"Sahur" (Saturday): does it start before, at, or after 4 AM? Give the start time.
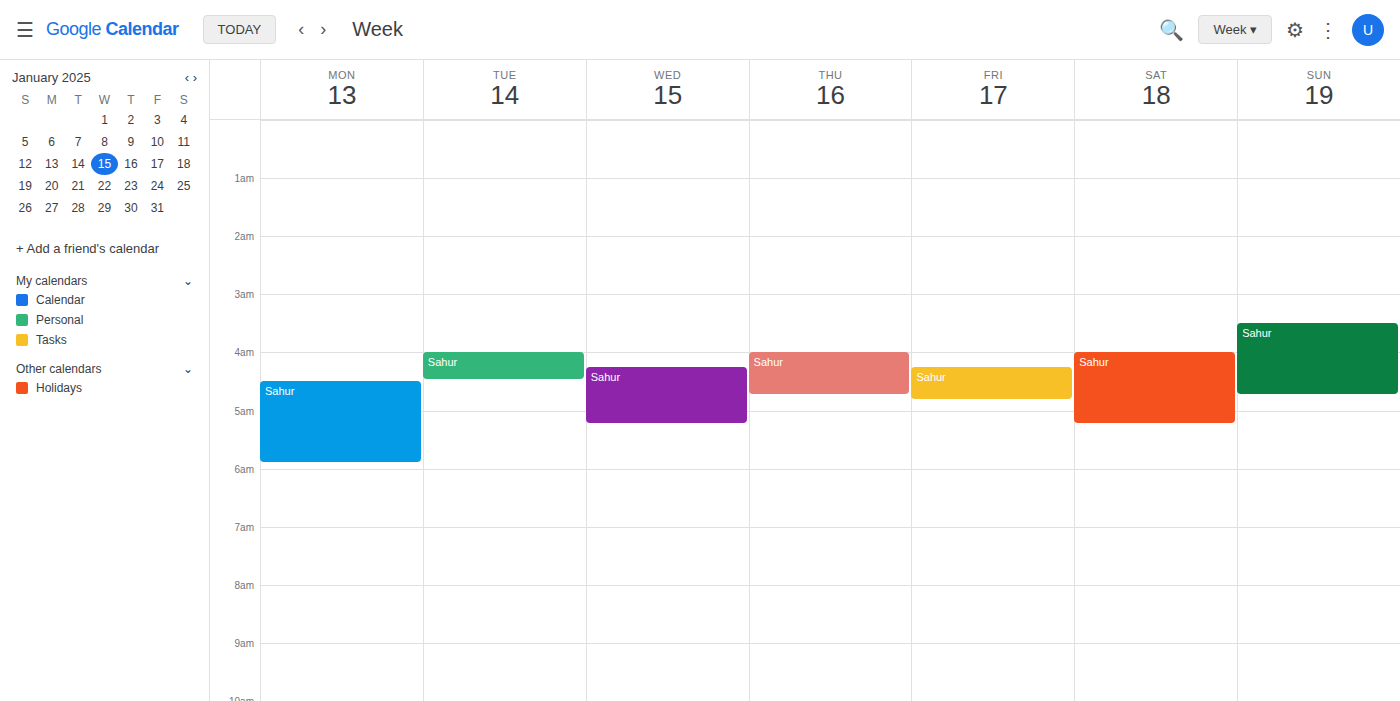
4:00 AM -- exactly at 4 AM, on the 4 AM line.